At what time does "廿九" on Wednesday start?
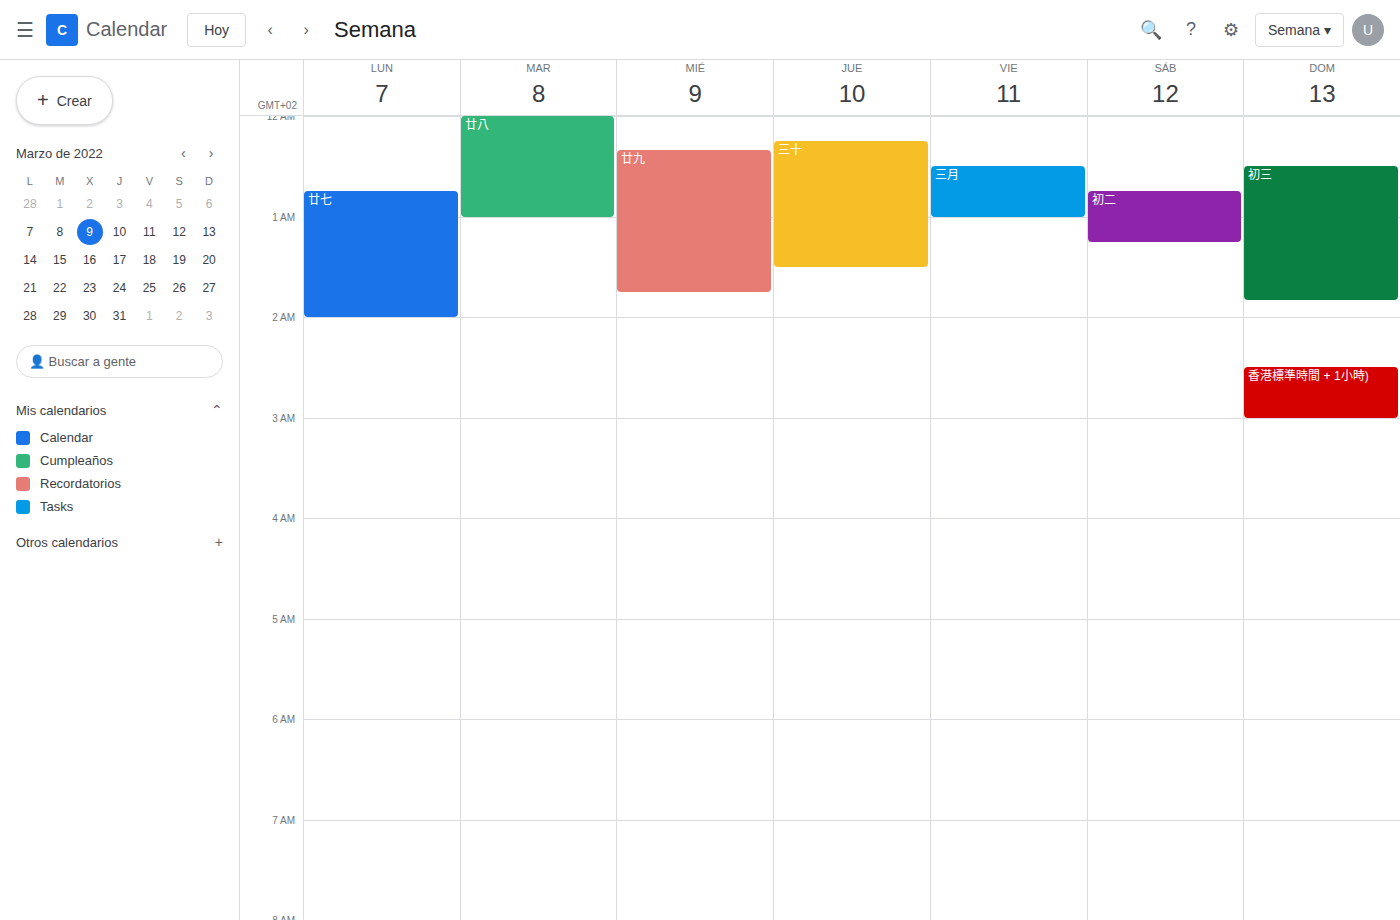
12:20 AM